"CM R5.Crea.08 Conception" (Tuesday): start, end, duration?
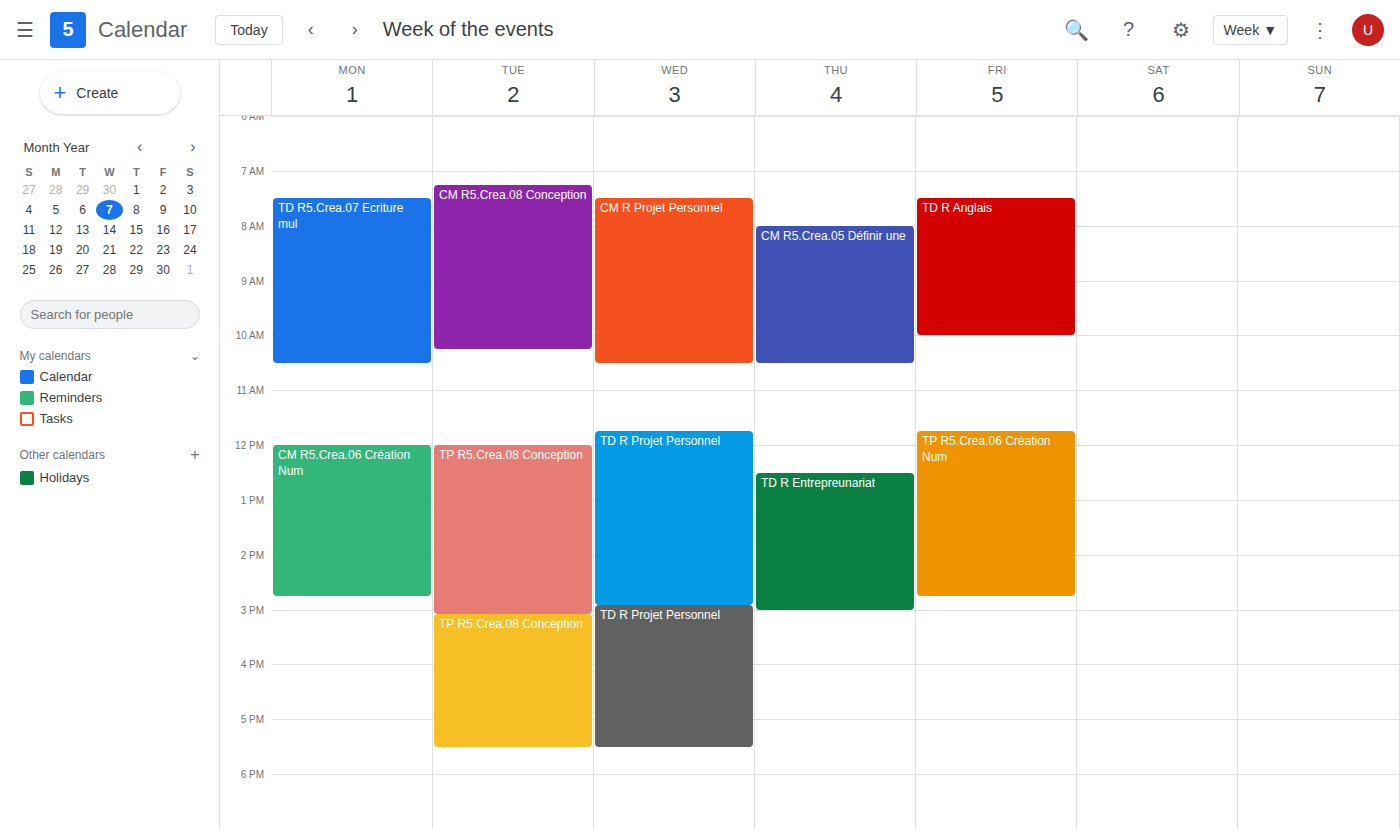
7:15 AM to 10:15 AM, 3 hours